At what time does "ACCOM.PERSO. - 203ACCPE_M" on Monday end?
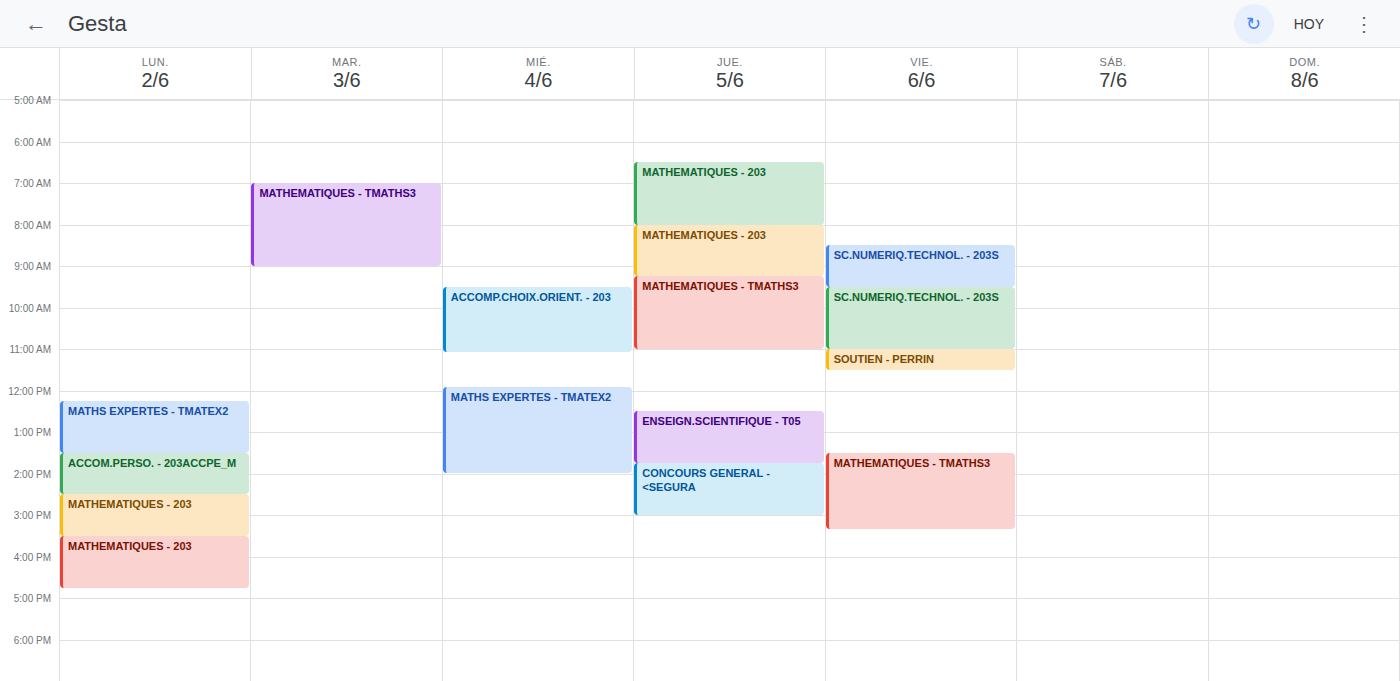
2:30 PM